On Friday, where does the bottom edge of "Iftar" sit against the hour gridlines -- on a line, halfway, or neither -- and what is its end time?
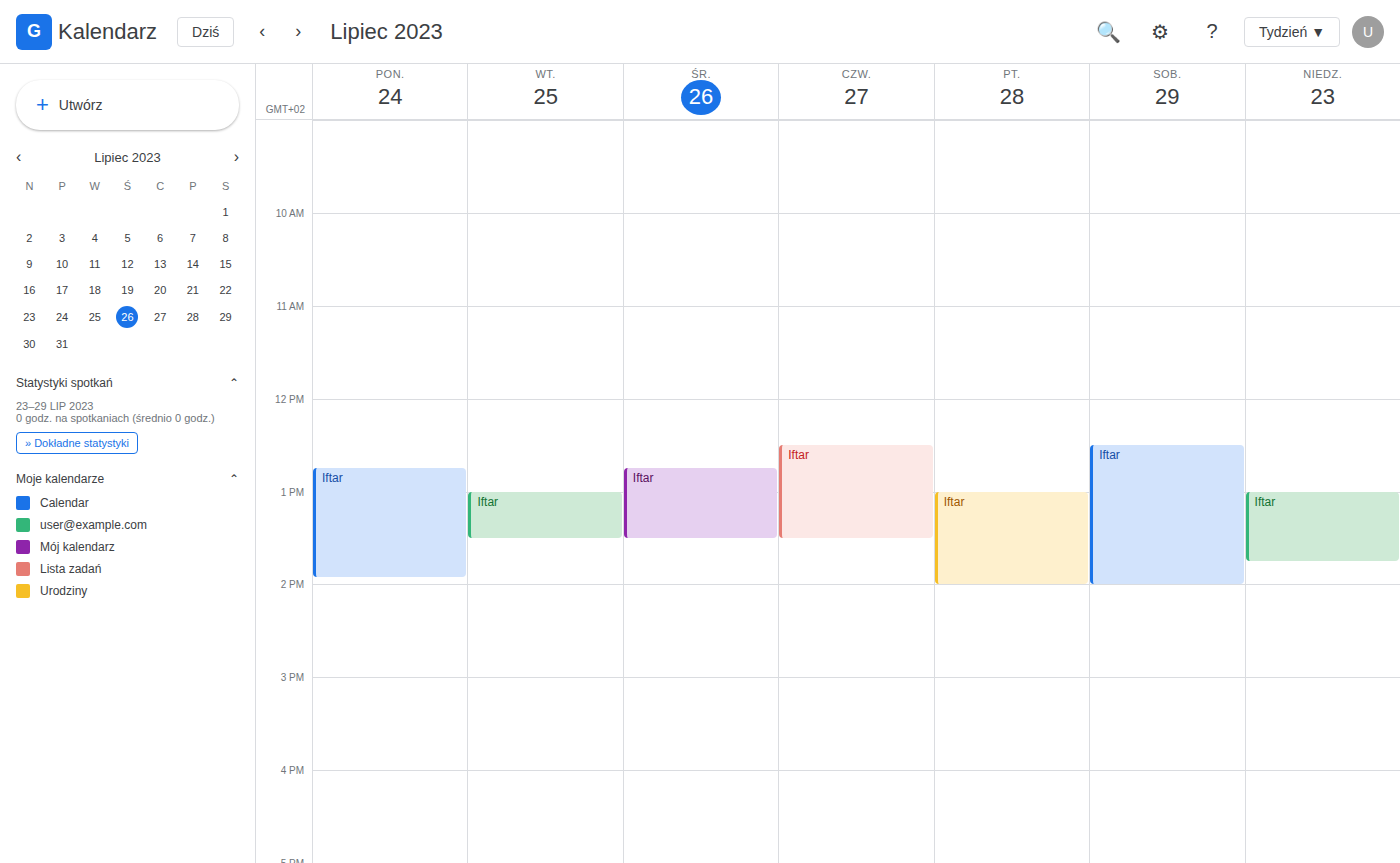
14:00 -- exactly on the 14:00 line.